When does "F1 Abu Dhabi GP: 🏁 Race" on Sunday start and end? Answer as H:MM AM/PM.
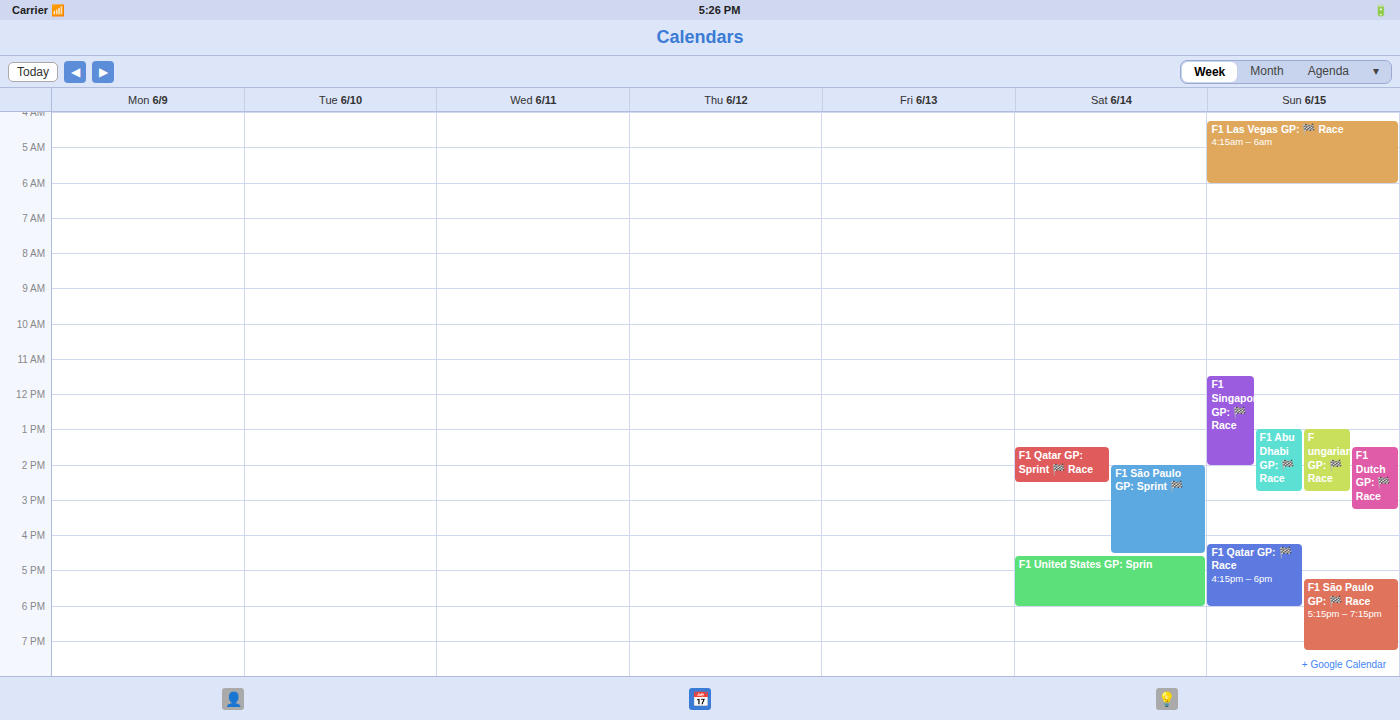
1:00 PM to 2:45 PM